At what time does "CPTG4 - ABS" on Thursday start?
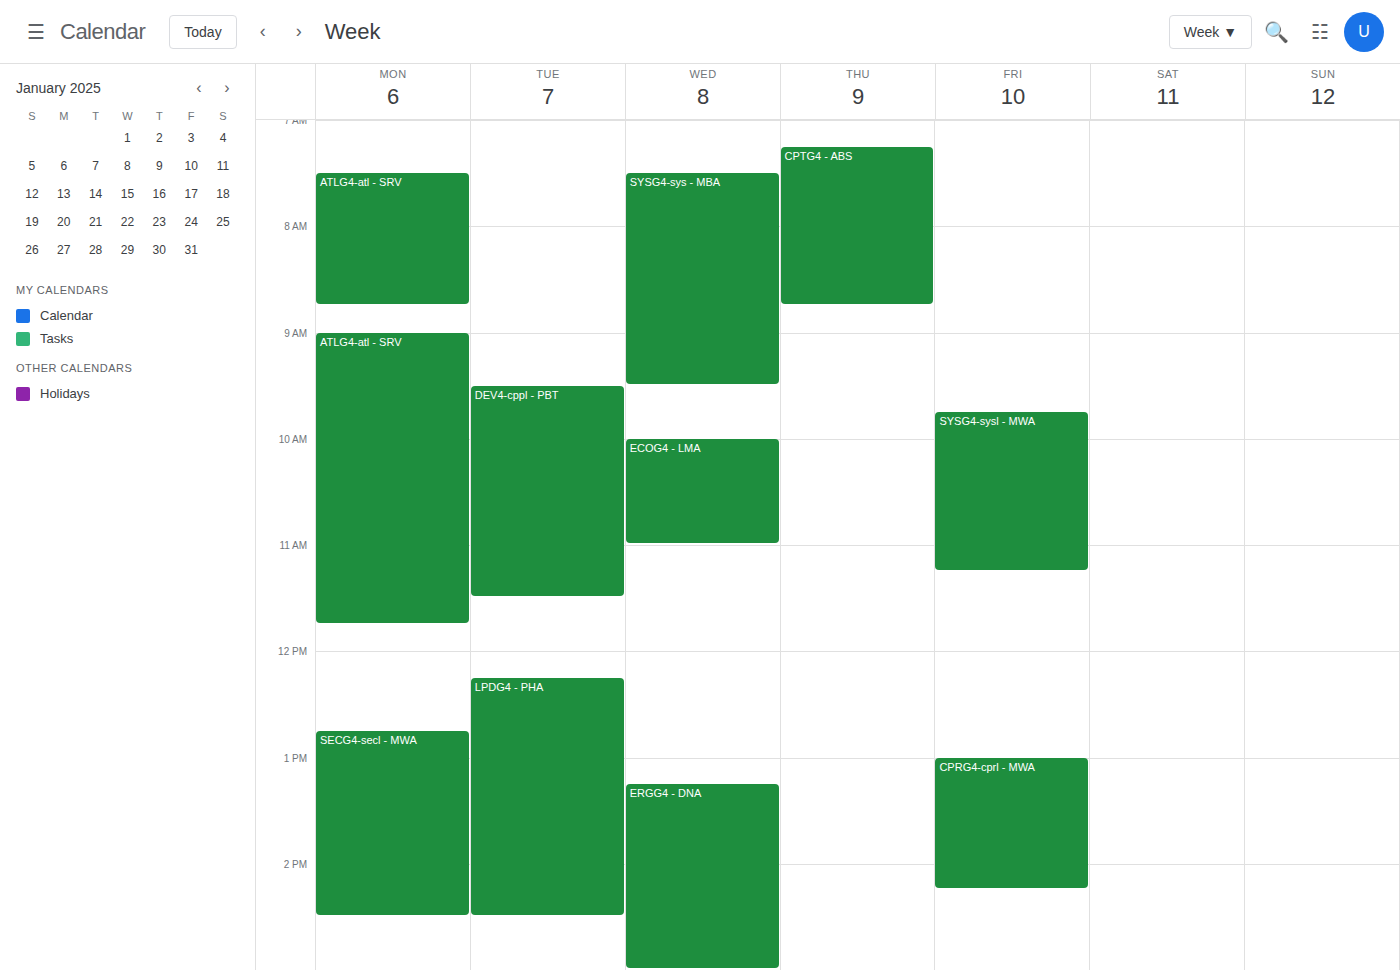
7:15 AM